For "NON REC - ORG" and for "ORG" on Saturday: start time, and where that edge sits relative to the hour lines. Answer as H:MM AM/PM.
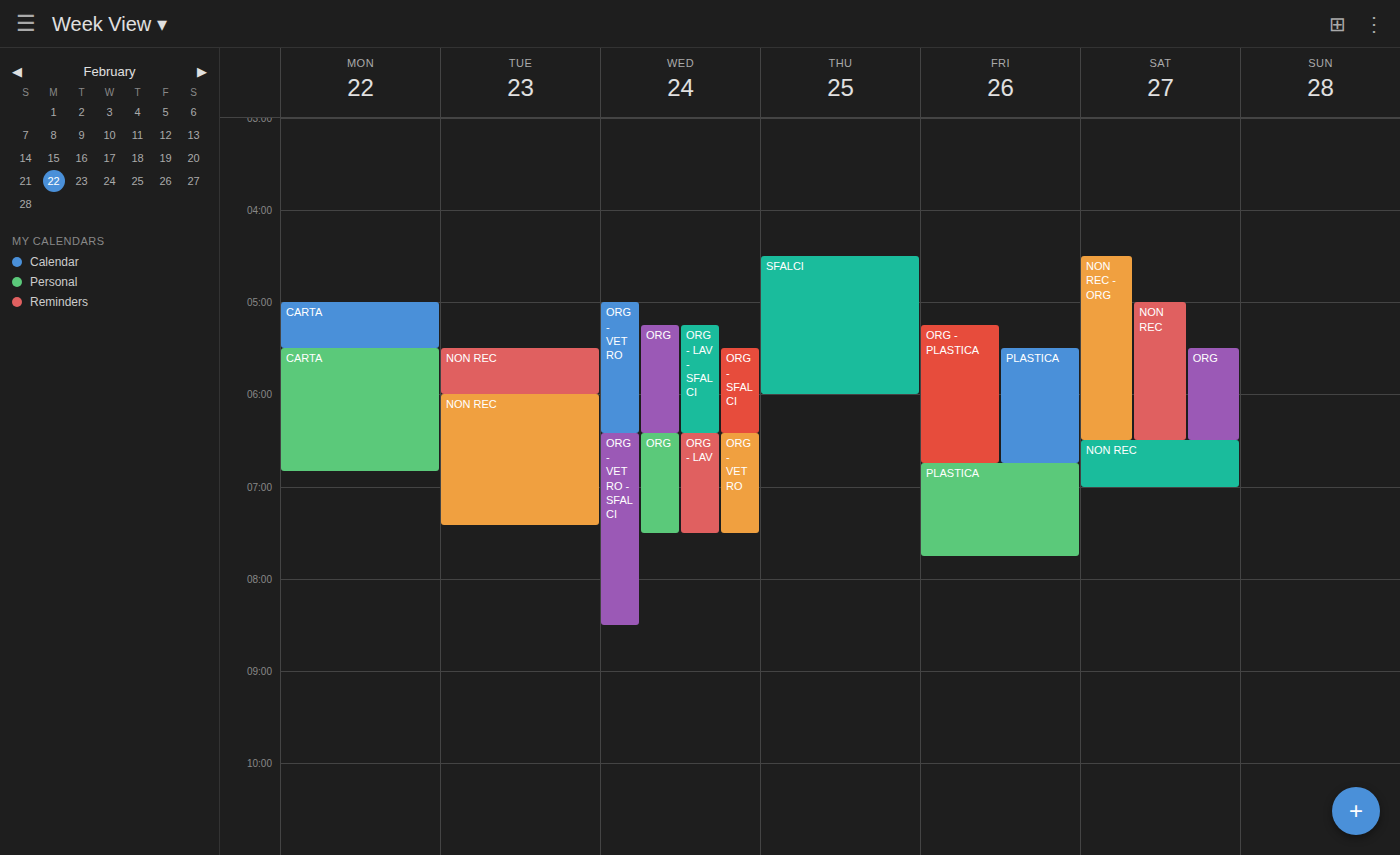
"NON REC - ORG": 4:30 AM, halfway between the 4 AM and 5 AM lines. "ORG": 5:30 AM, halfway between the 5 AM and 6 AM lines.